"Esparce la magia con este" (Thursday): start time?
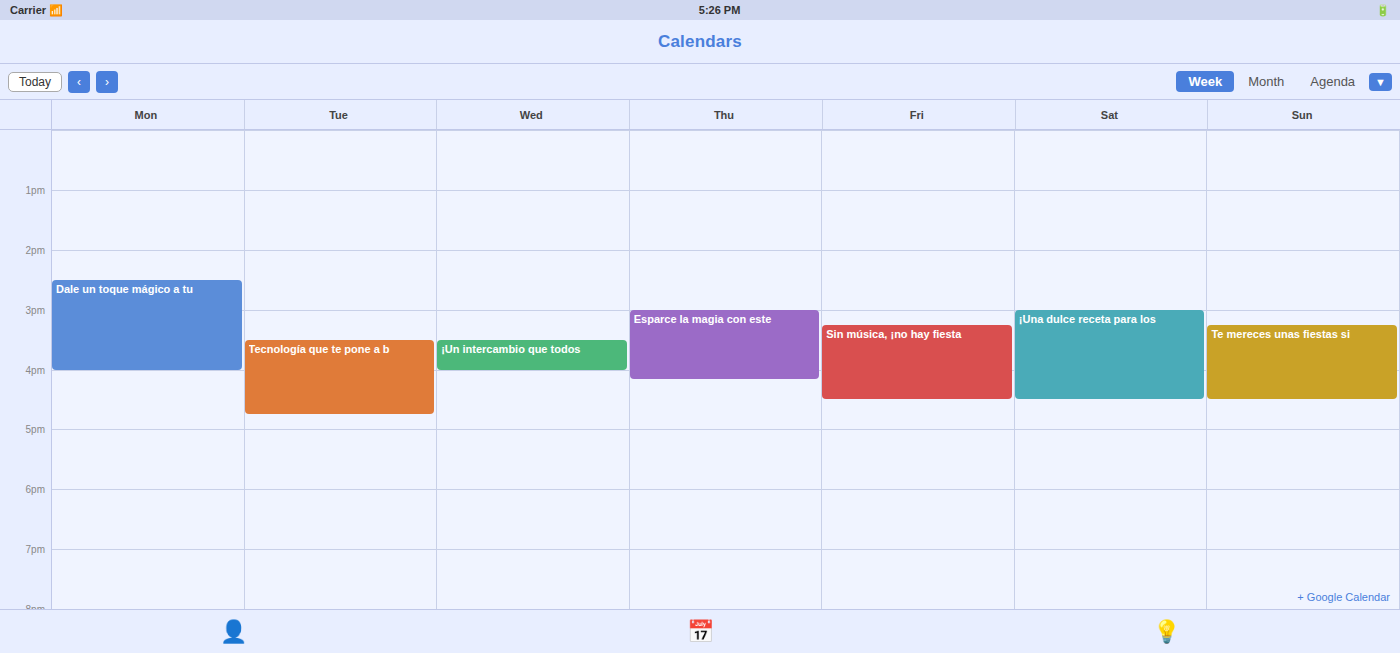
3:00 PM